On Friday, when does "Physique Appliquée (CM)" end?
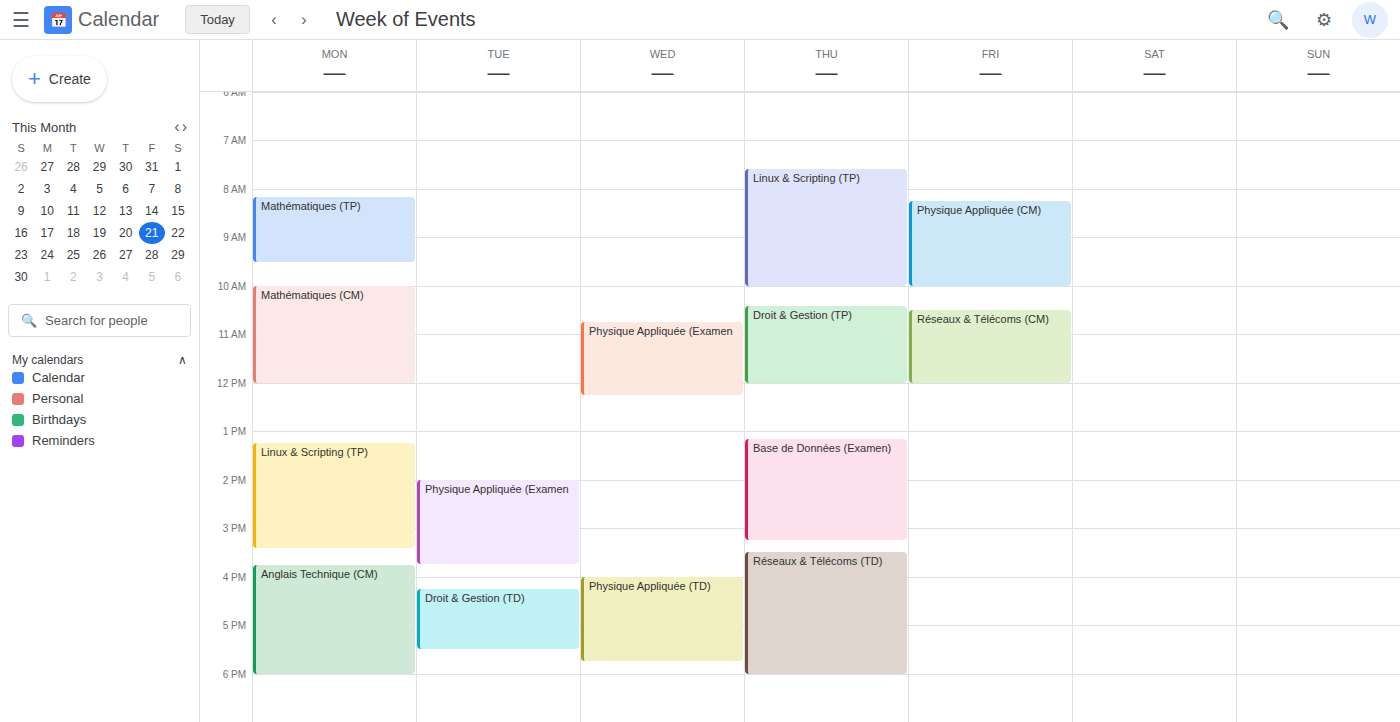
10:00 AM